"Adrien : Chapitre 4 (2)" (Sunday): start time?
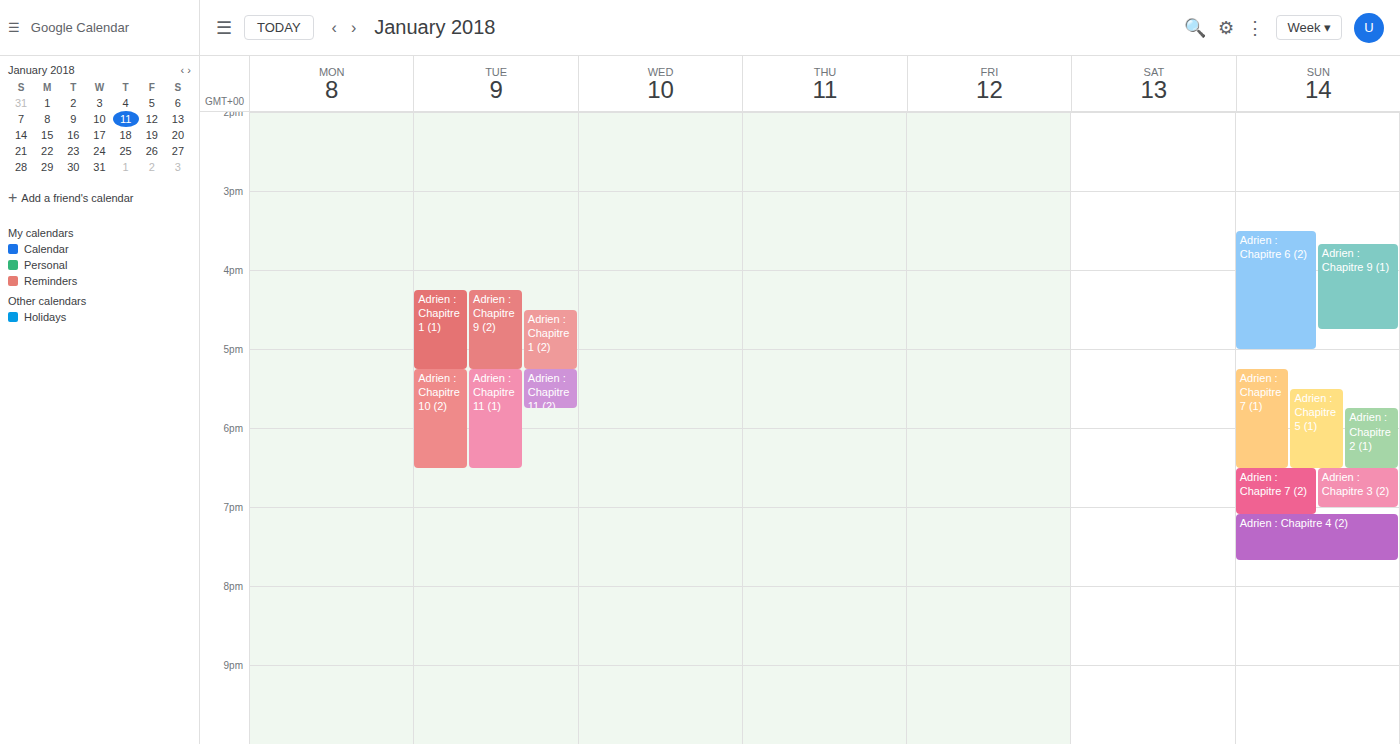
7:05 PM